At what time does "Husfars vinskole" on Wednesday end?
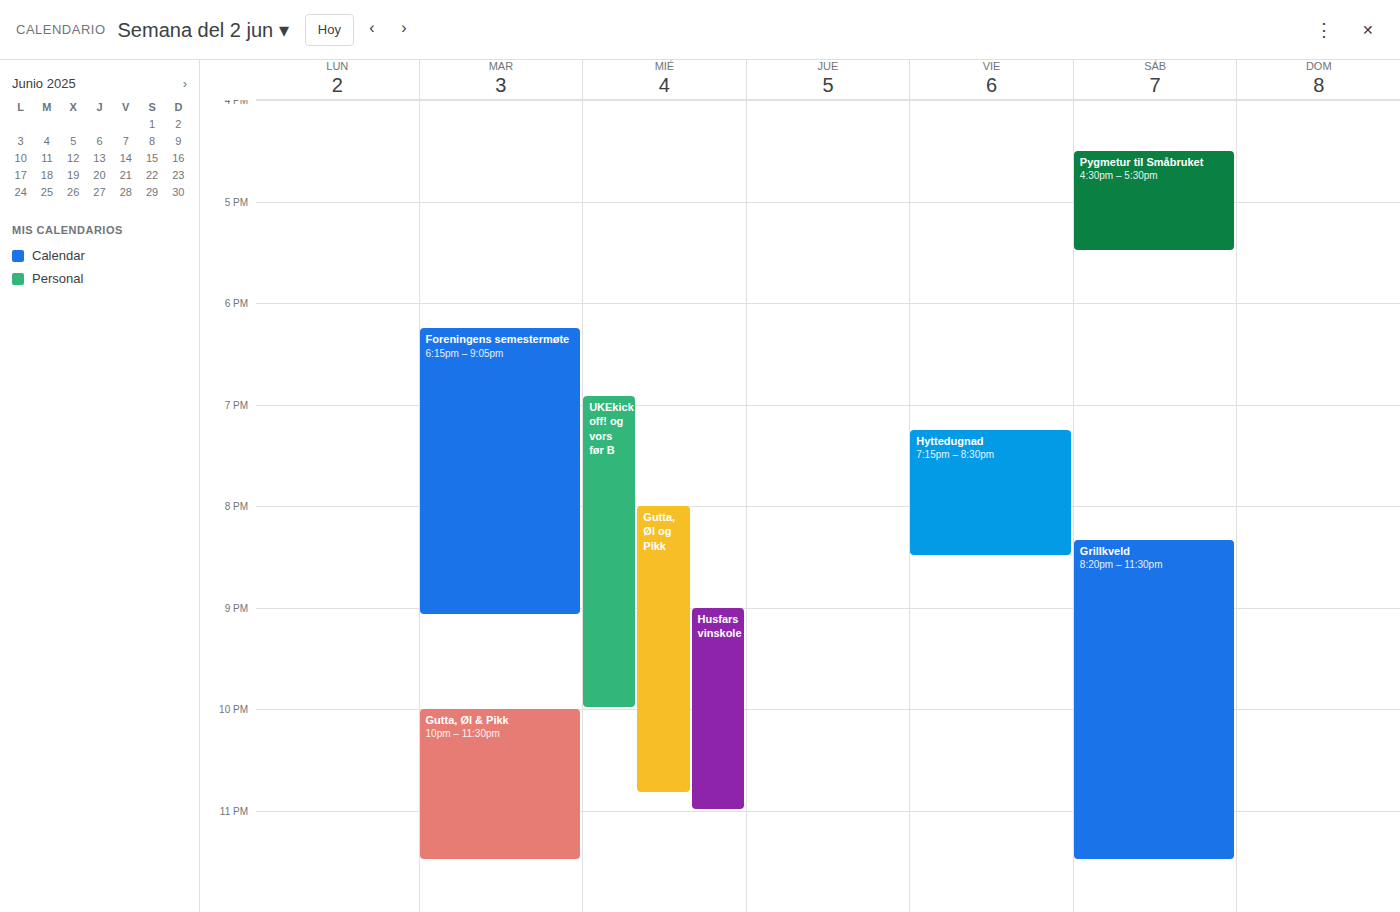
11:00 PM